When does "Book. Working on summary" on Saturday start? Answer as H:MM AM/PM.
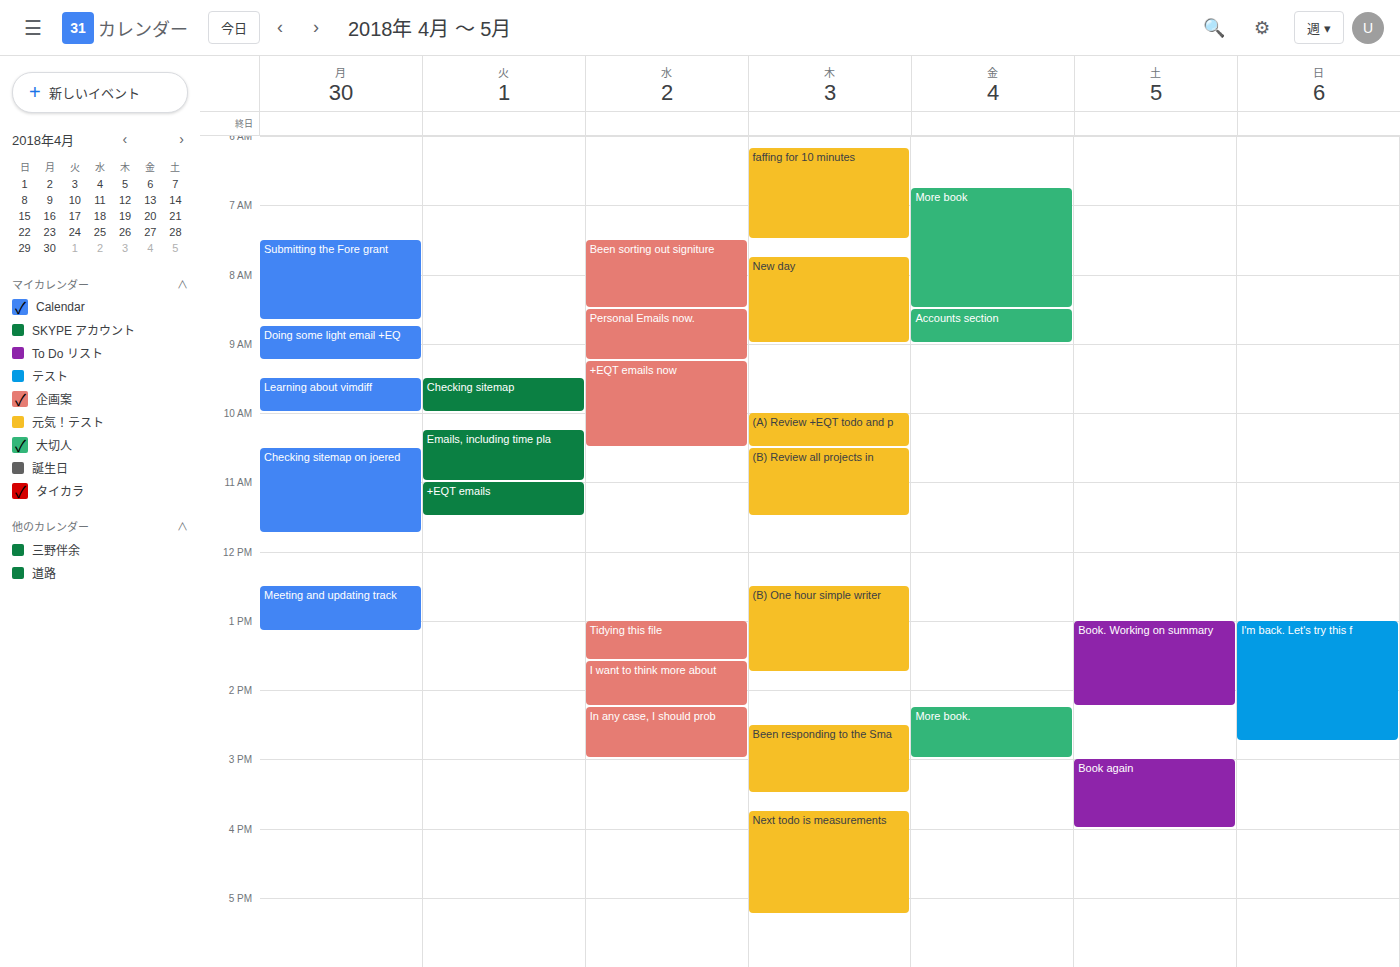
1:00 PM